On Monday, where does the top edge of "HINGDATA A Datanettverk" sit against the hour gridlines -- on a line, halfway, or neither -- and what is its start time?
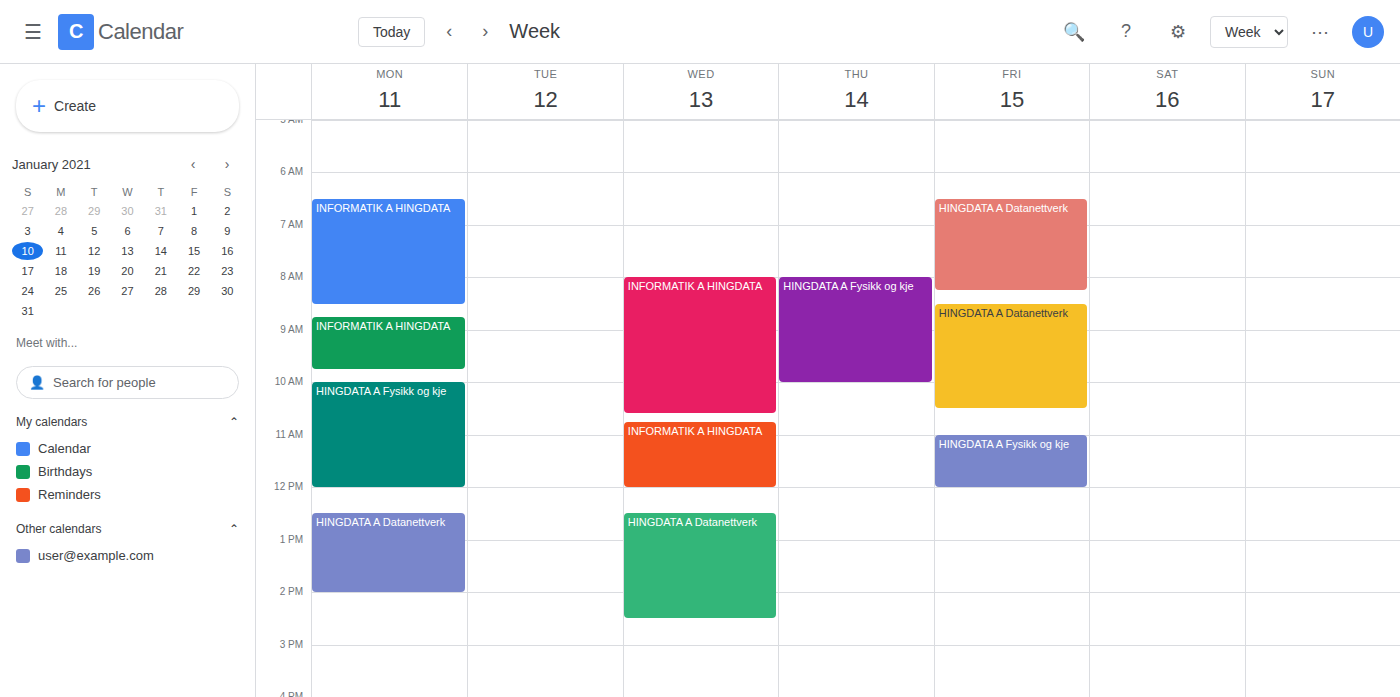
12:30 PM -- halfway between the 12 PM and 1 PM lines.